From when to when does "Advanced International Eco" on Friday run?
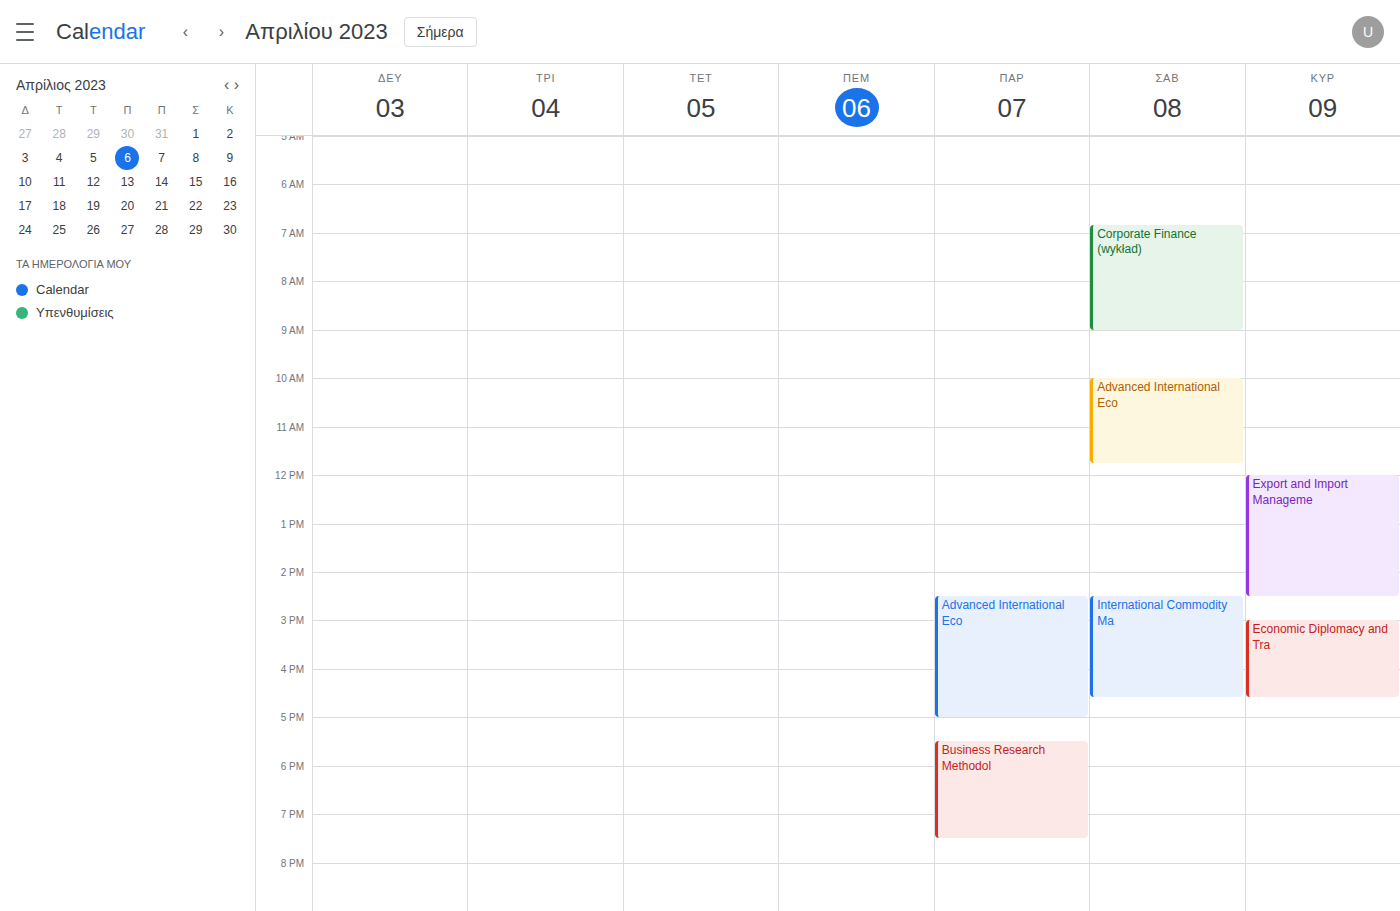
2:30 PM to 5:00 PM